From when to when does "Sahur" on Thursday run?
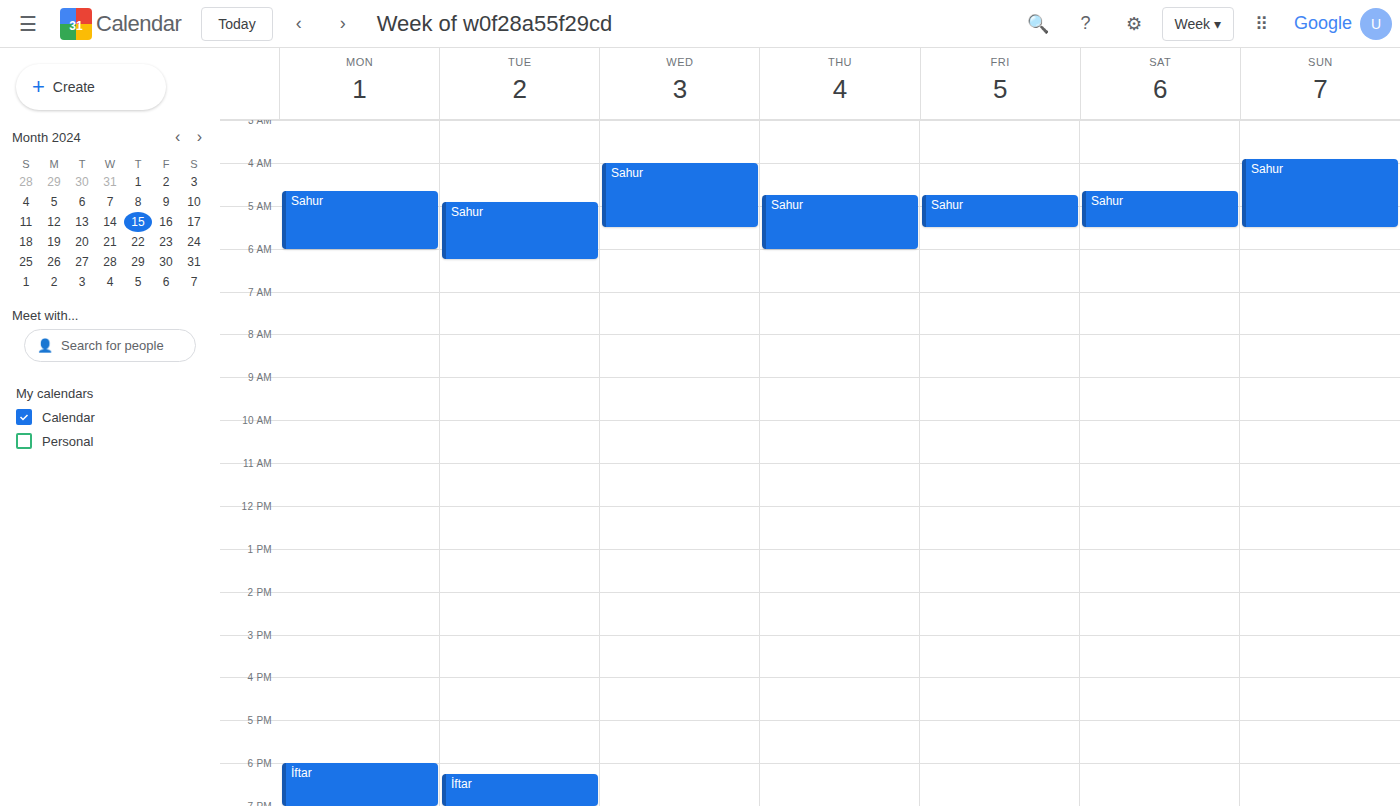
4:45 AM to 6:00 AM